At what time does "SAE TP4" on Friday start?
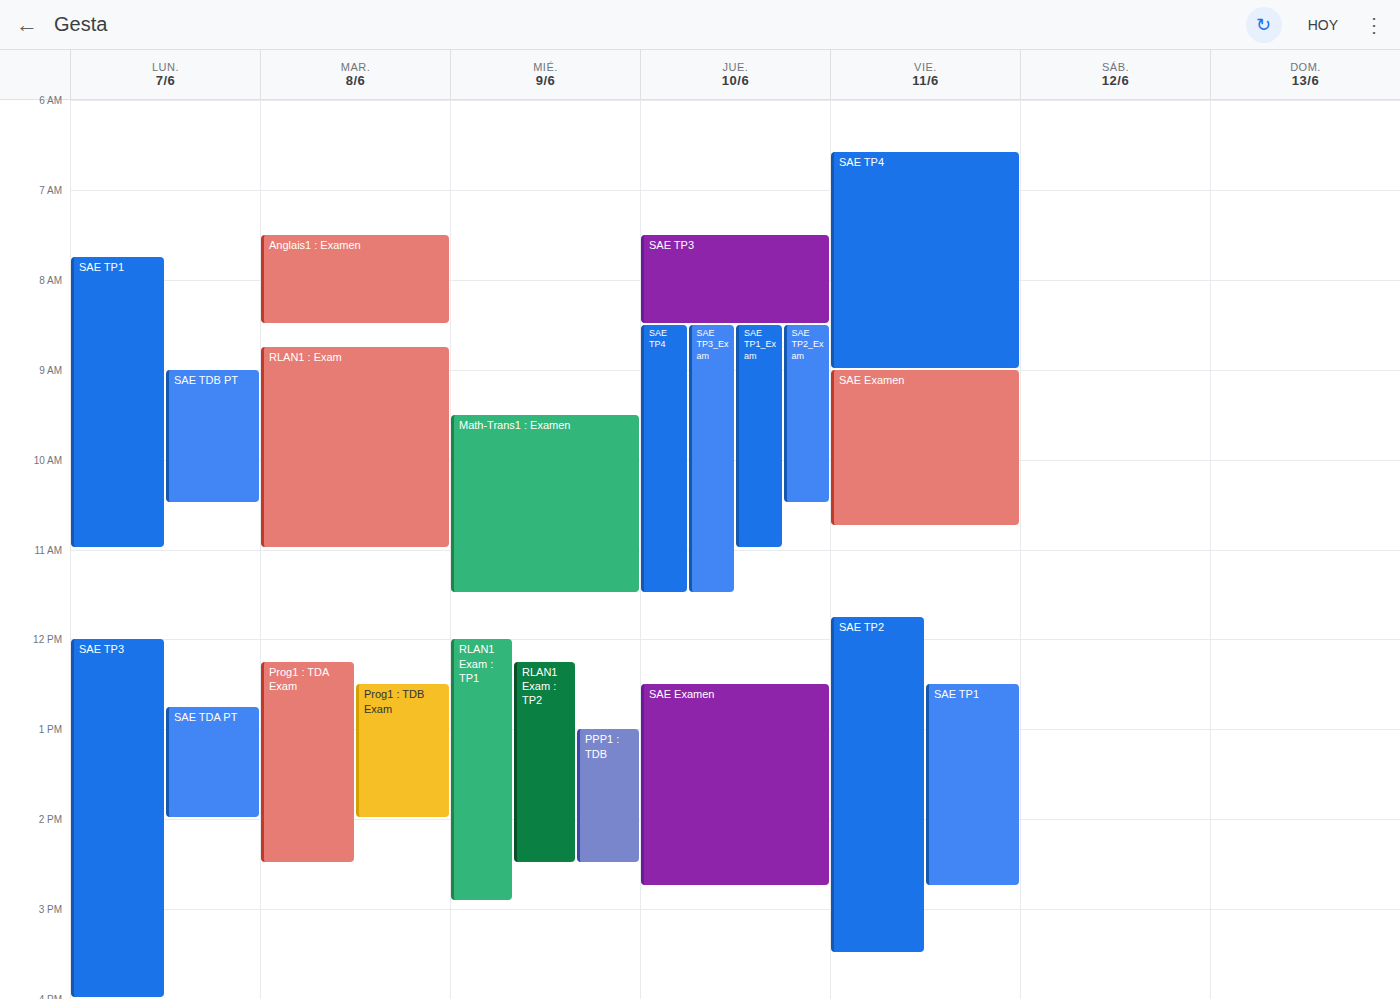
6:35 AM